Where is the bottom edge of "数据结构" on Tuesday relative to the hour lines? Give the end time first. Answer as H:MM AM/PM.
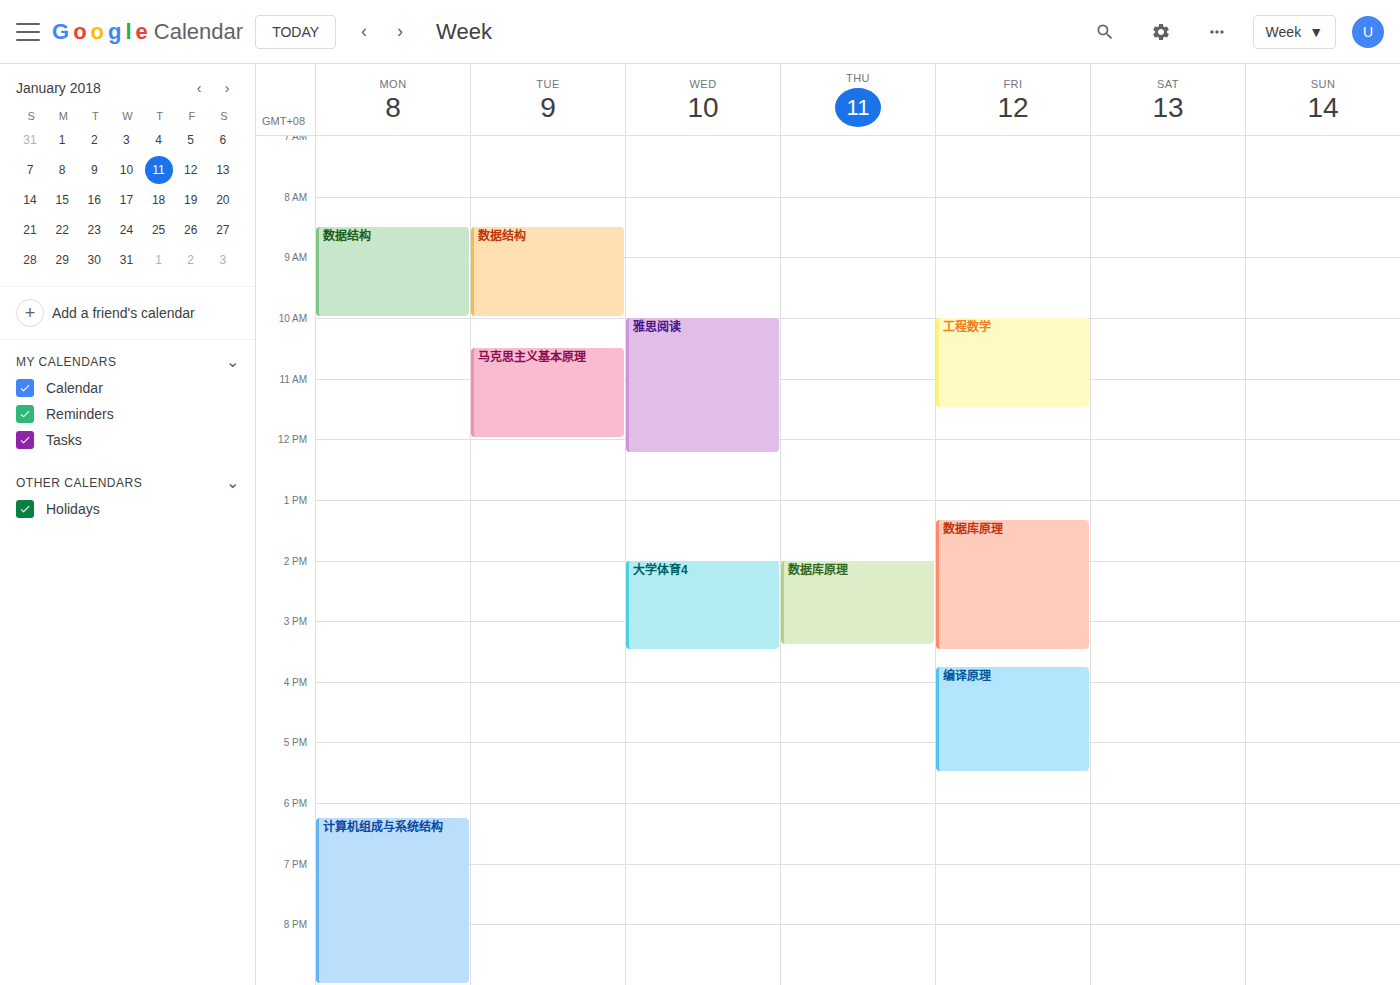
10:00 AM -- exactly on the 10 AM line.